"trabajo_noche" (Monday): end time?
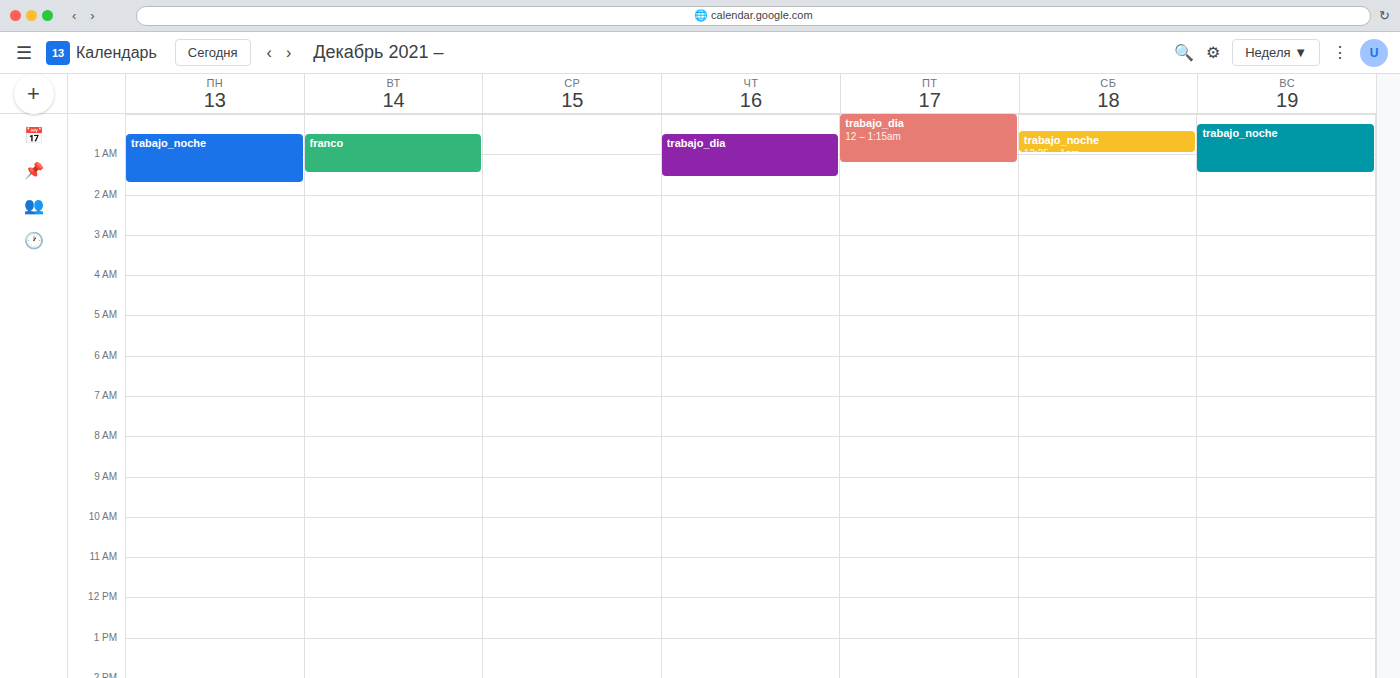
1:45 AM